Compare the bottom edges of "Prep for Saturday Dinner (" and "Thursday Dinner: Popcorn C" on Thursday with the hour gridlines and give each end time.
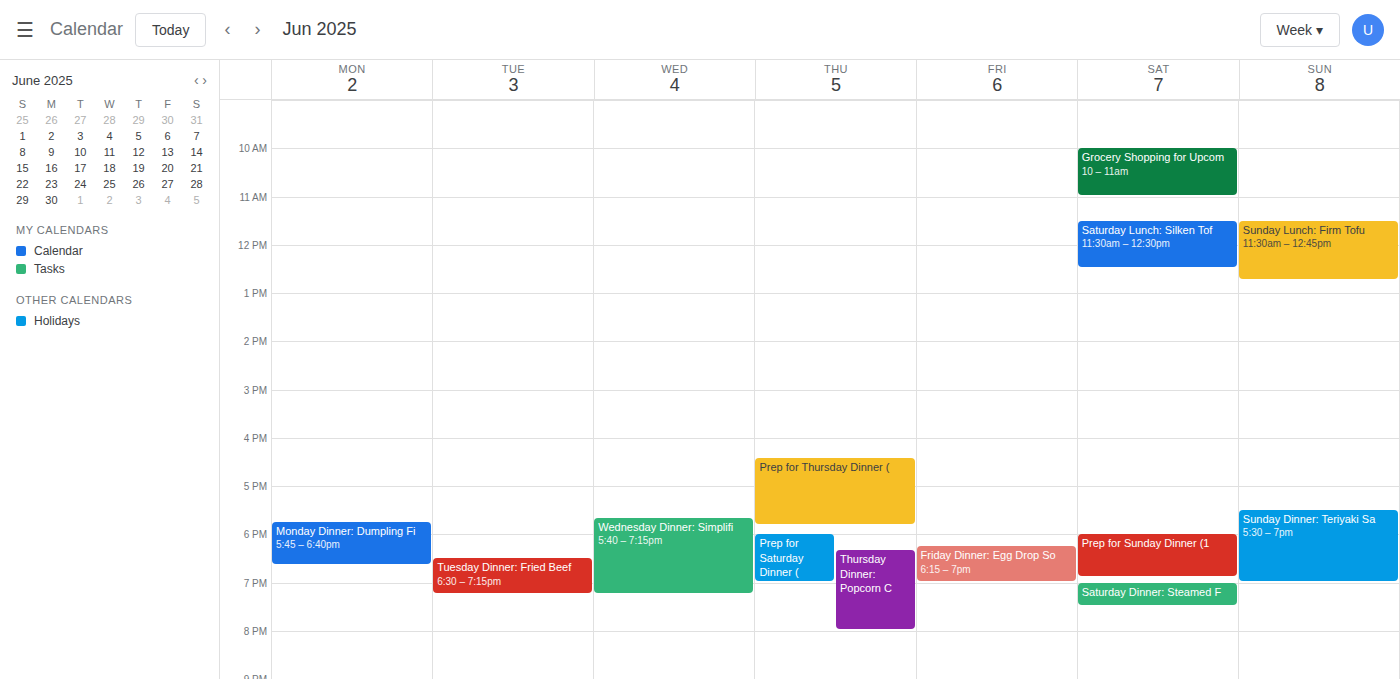
"Prep for Saturday Dinner (": 7:00 PM, exactly on the 7 PM line. "Thursday Dinner: Popcorn C": 8:00 PM, exactly on the 8 PM line.